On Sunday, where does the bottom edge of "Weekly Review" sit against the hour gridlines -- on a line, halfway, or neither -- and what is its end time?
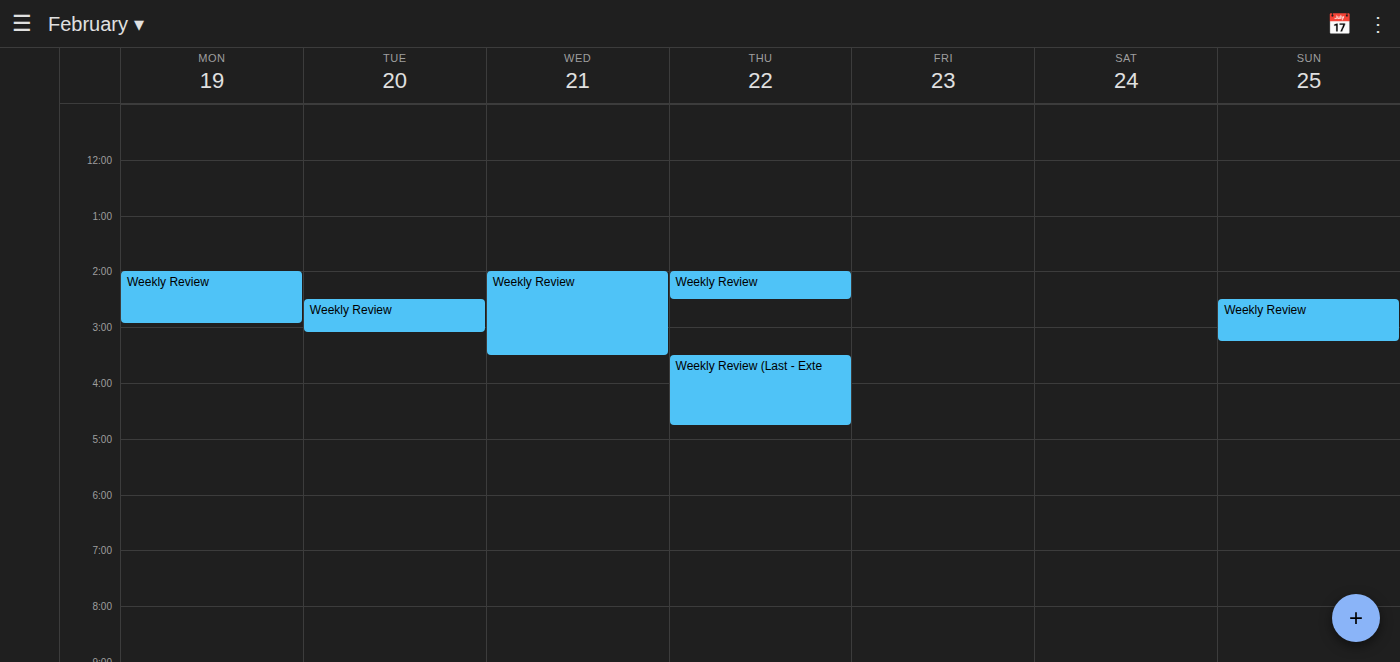
3:15 PM -- neither: a quarter of the way from the 3 PM line to the 4 PM line.